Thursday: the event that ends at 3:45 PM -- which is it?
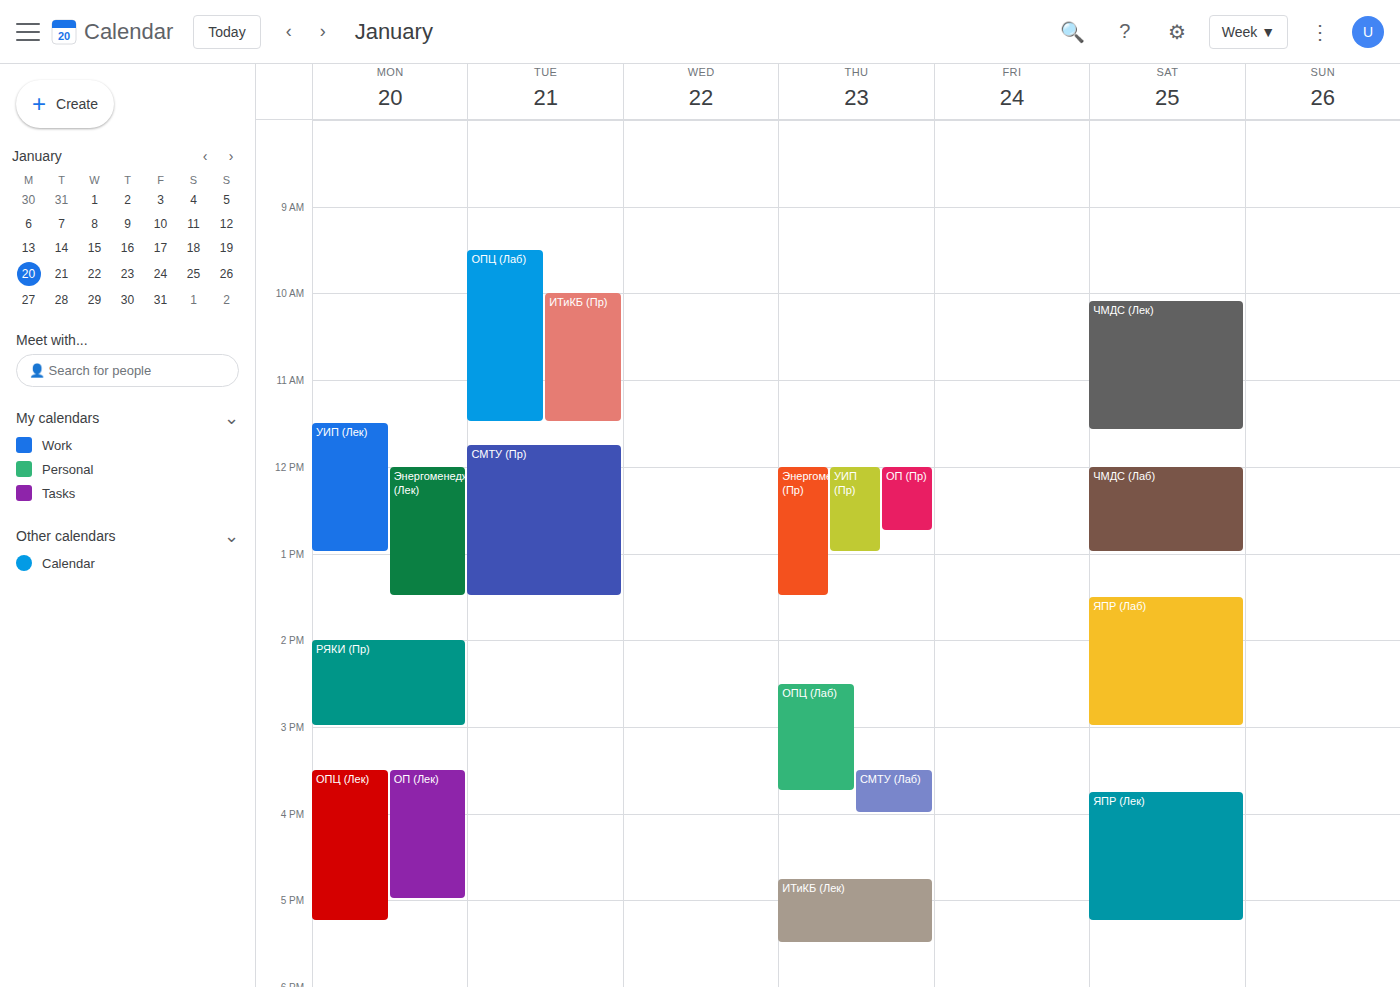
"ОПЦ (Лаб)"